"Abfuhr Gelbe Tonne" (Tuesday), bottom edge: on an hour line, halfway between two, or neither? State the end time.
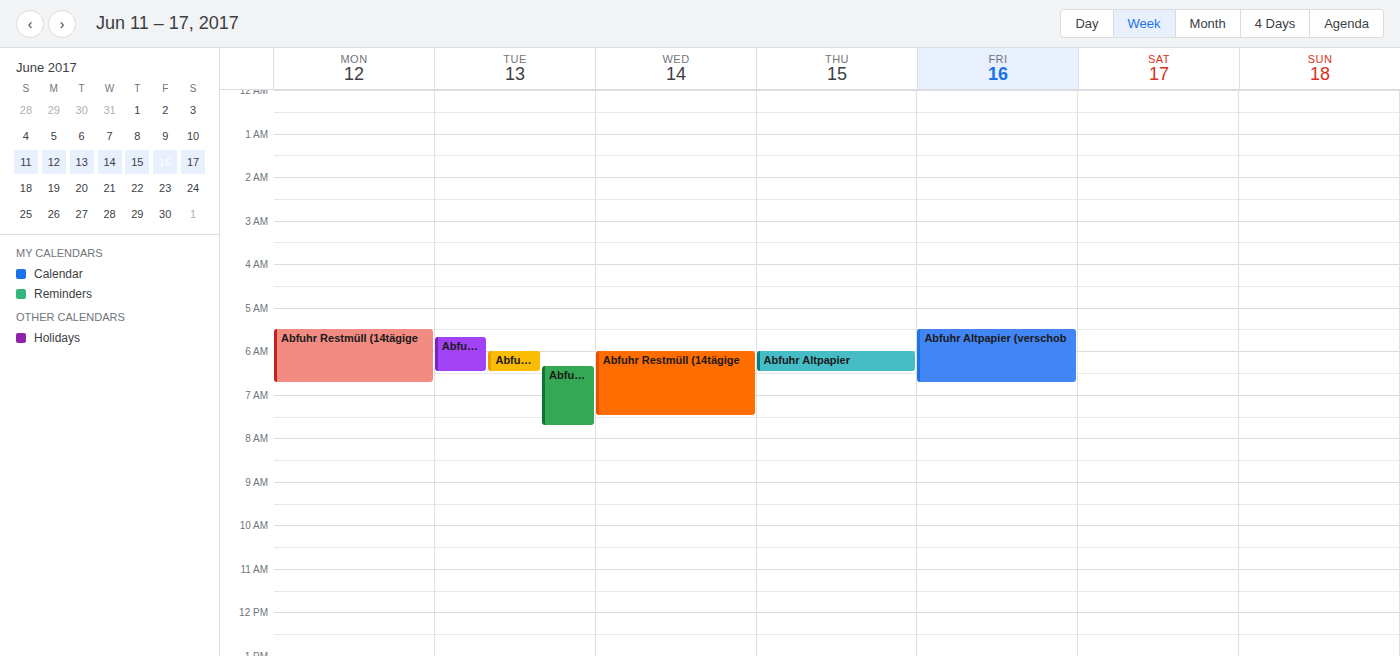
6:30 AM -- halfway between the 6 AM and 7 AM lines.